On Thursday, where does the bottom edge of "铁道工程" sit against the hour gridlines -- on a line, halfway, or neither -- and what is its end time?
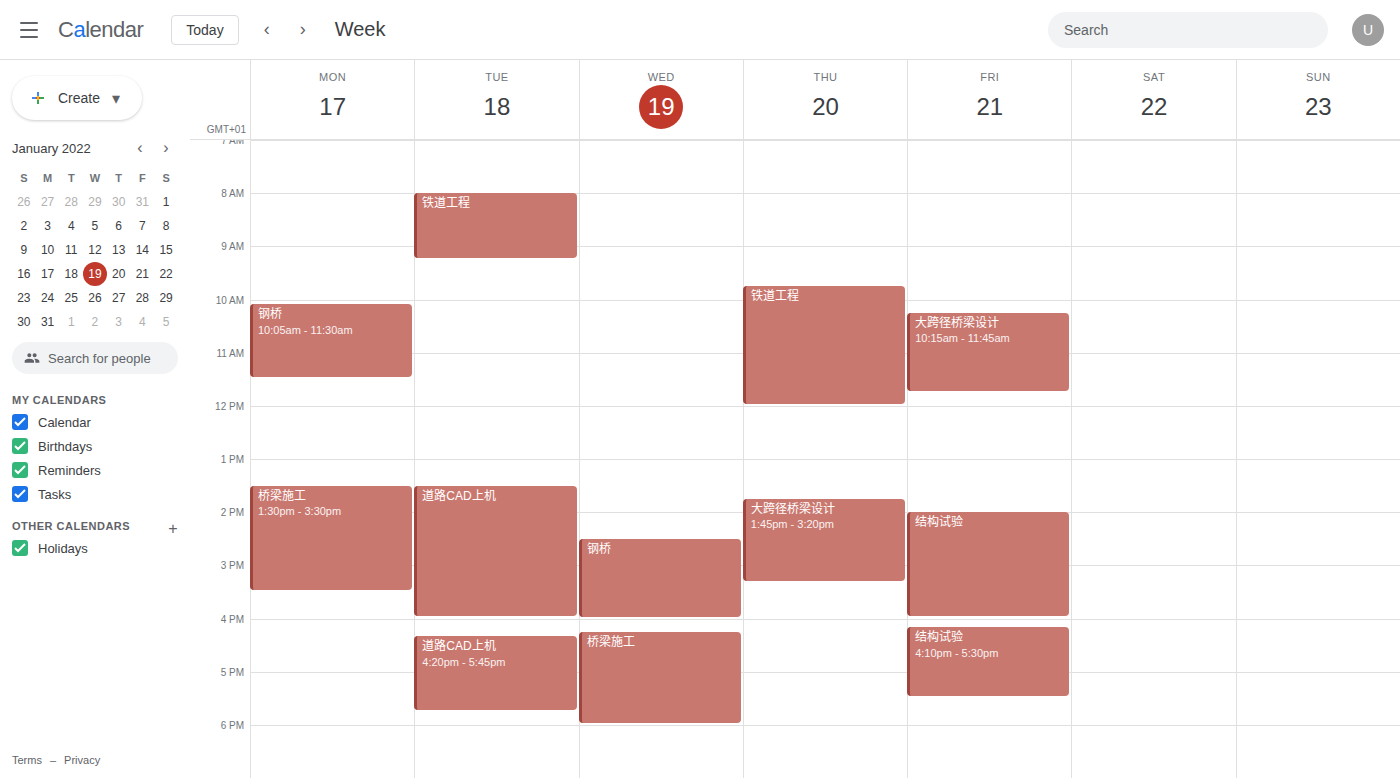
12:00 -- exactly on the 12:00 line.